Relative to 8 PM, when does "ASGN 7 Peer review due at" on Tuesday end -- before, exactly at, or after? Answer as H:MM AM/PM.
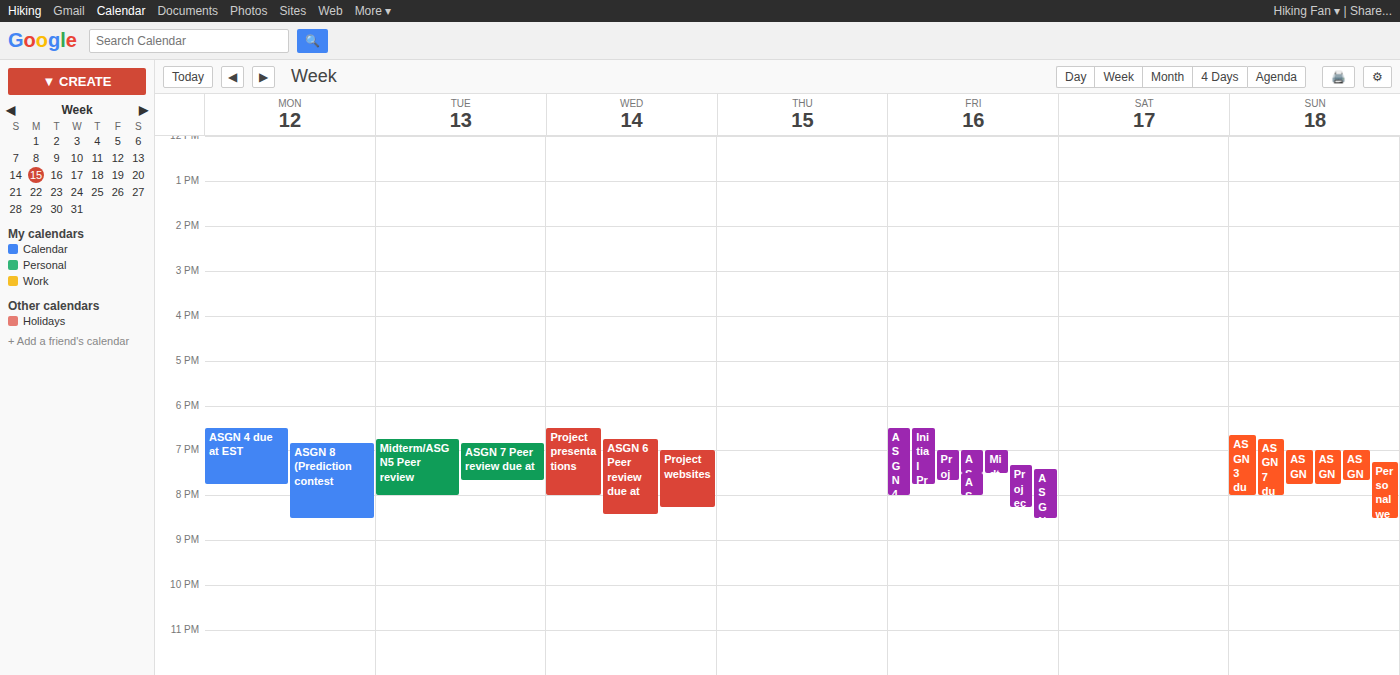
7:40 PM -- before 8 PM, 20 minutes above the 8 PM line.